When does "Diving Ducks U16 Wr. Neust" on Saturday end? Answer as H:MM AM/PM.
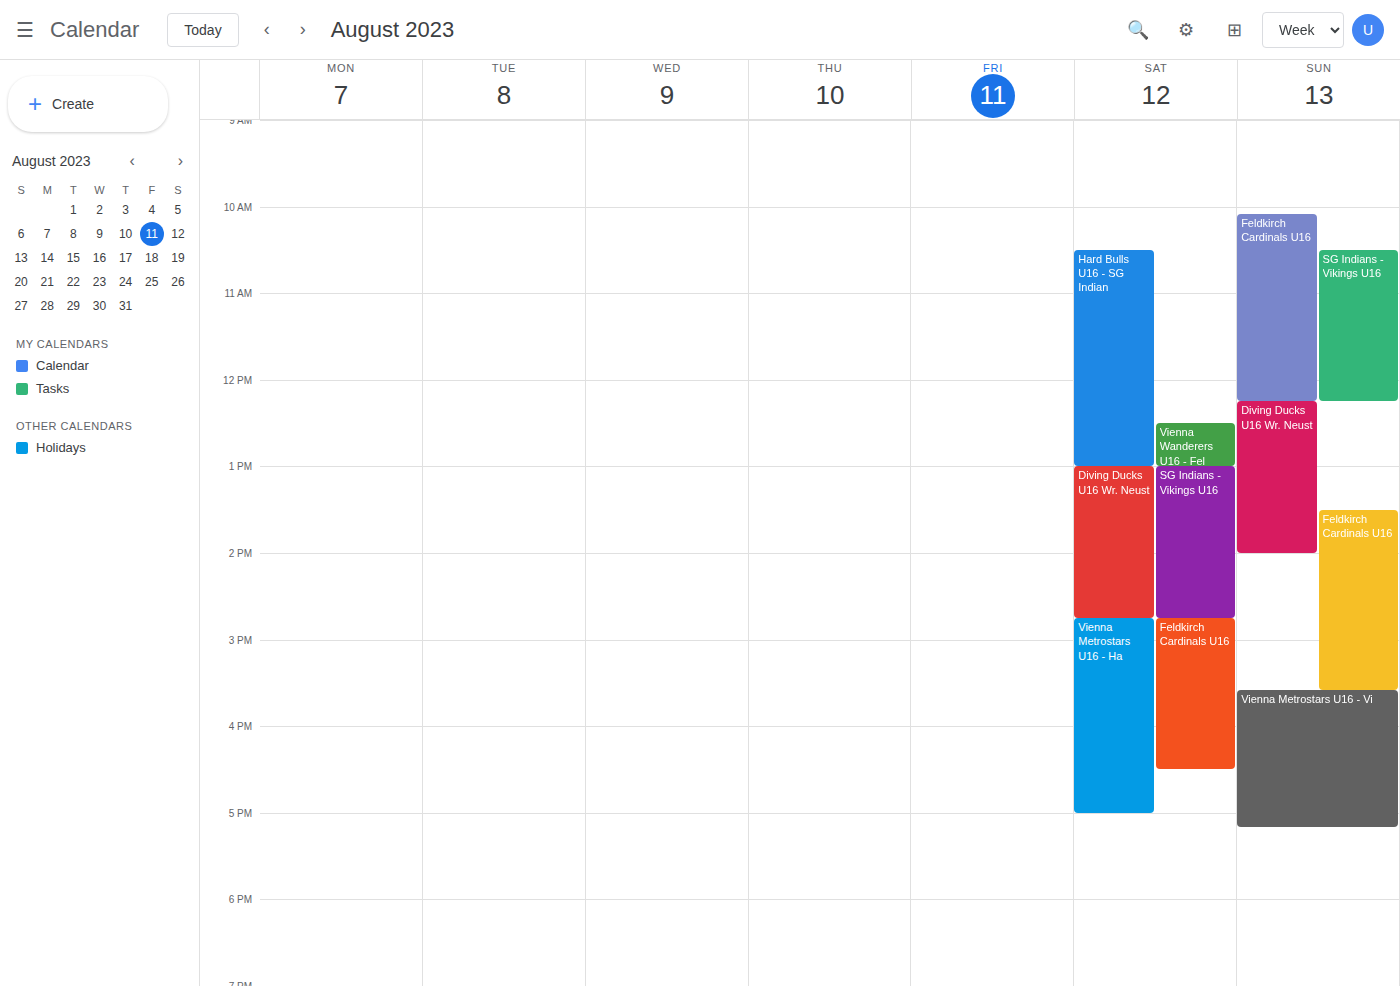
2:45 PM